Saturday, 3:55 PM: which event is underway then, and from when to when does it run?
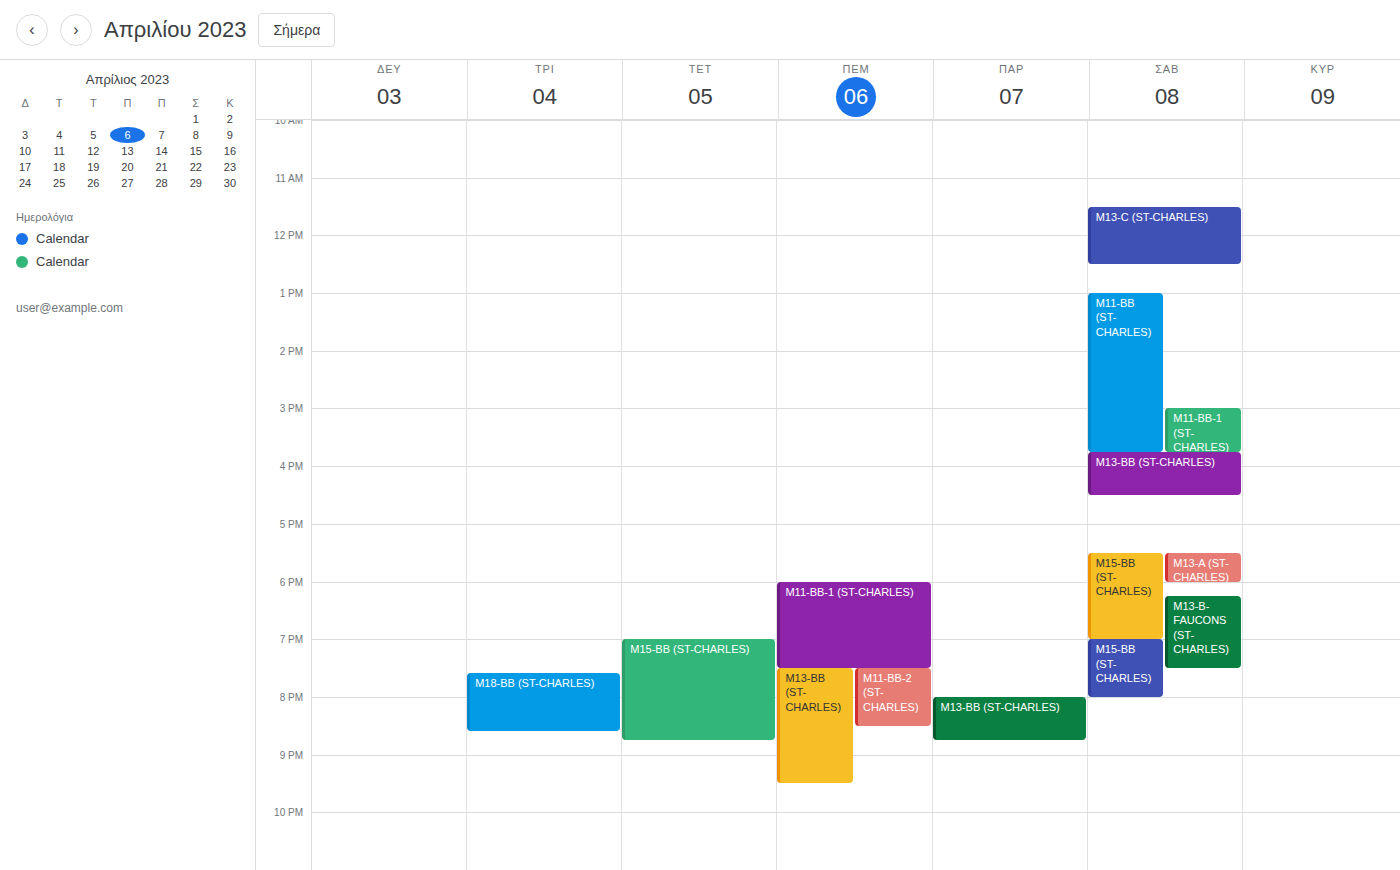
"M13-BB (ST-CHARLES)", 3:45 PM to 4:30 PM